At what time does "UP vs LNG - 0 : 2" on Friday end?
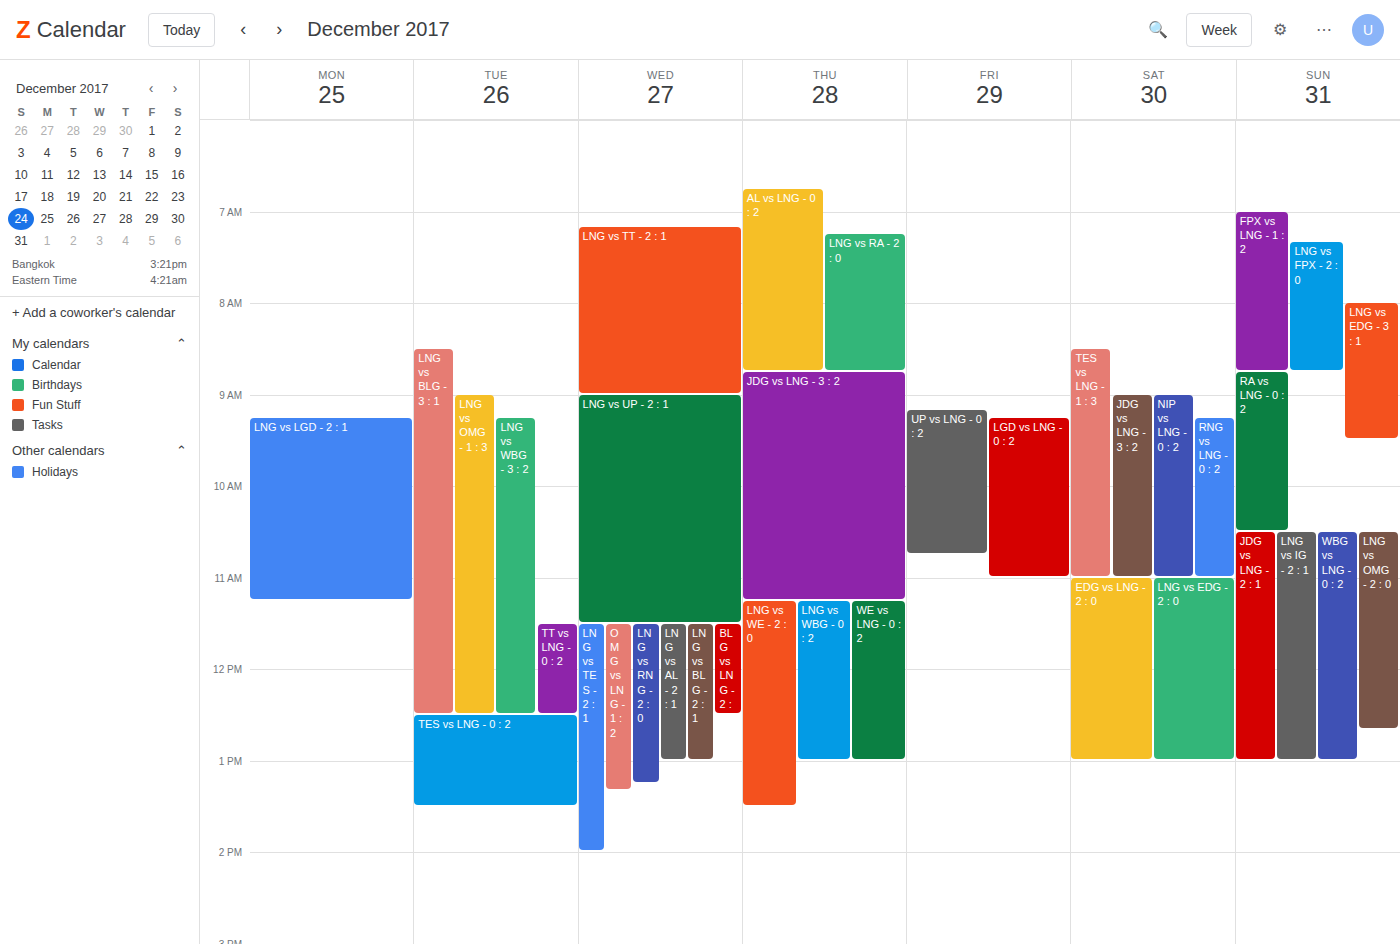
10:45 AM